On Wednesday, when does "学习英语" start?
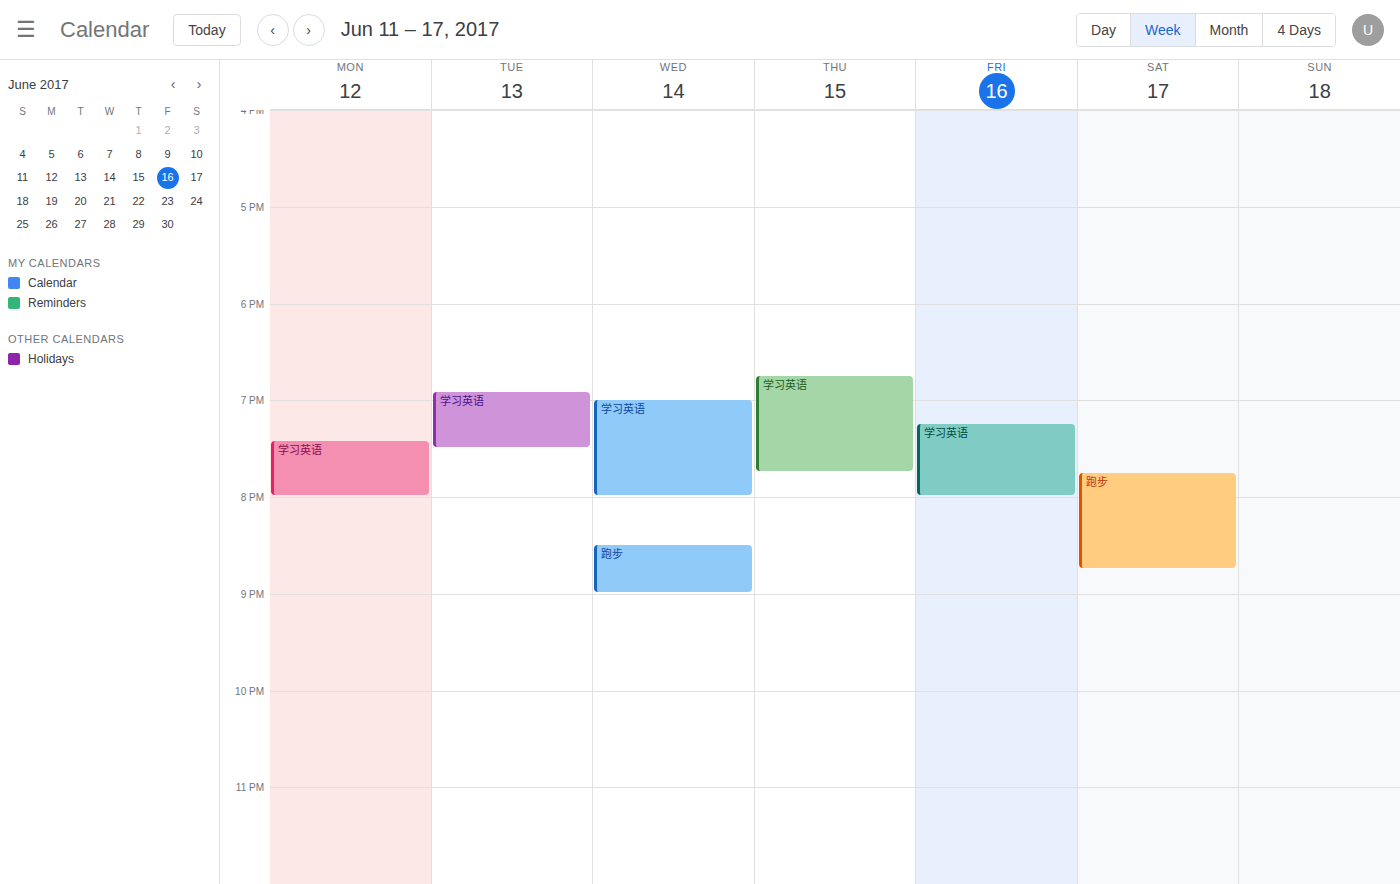
7:00 PM